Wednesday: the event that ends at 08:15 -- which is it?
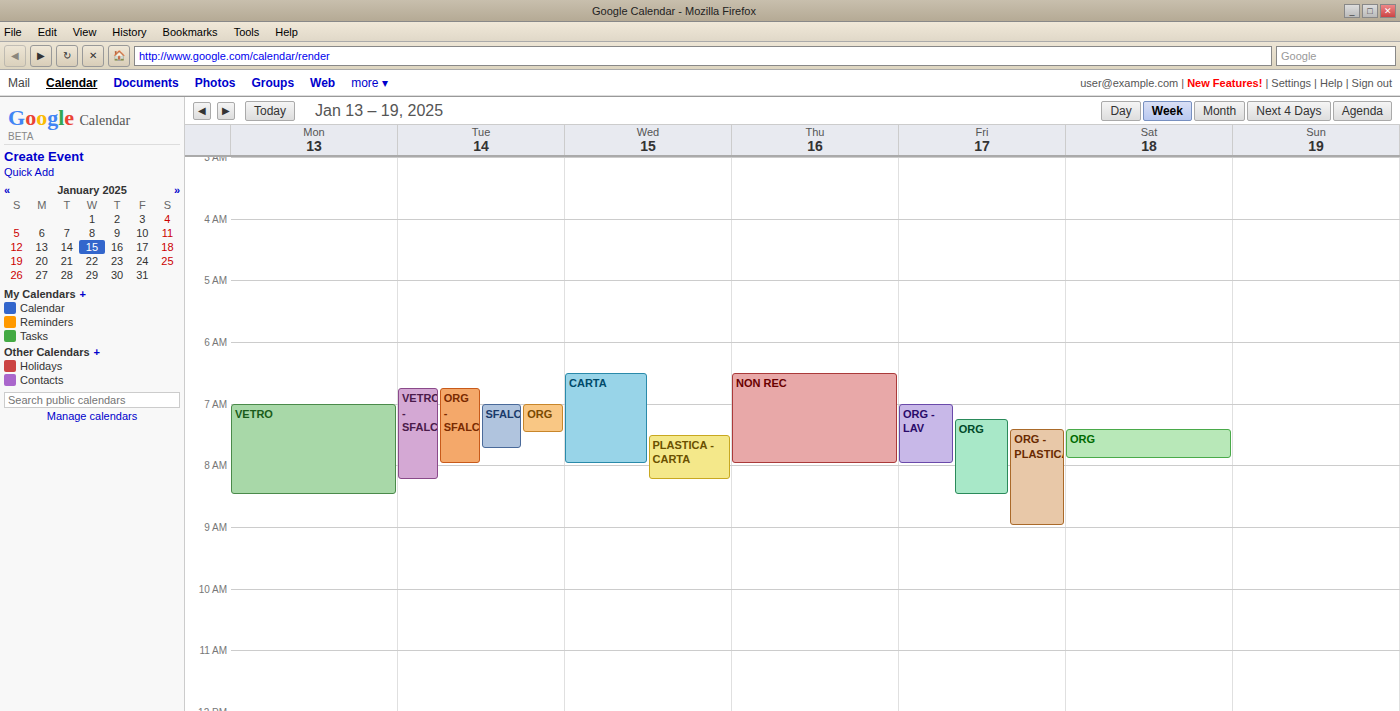
"PLASTICA - CARTA"